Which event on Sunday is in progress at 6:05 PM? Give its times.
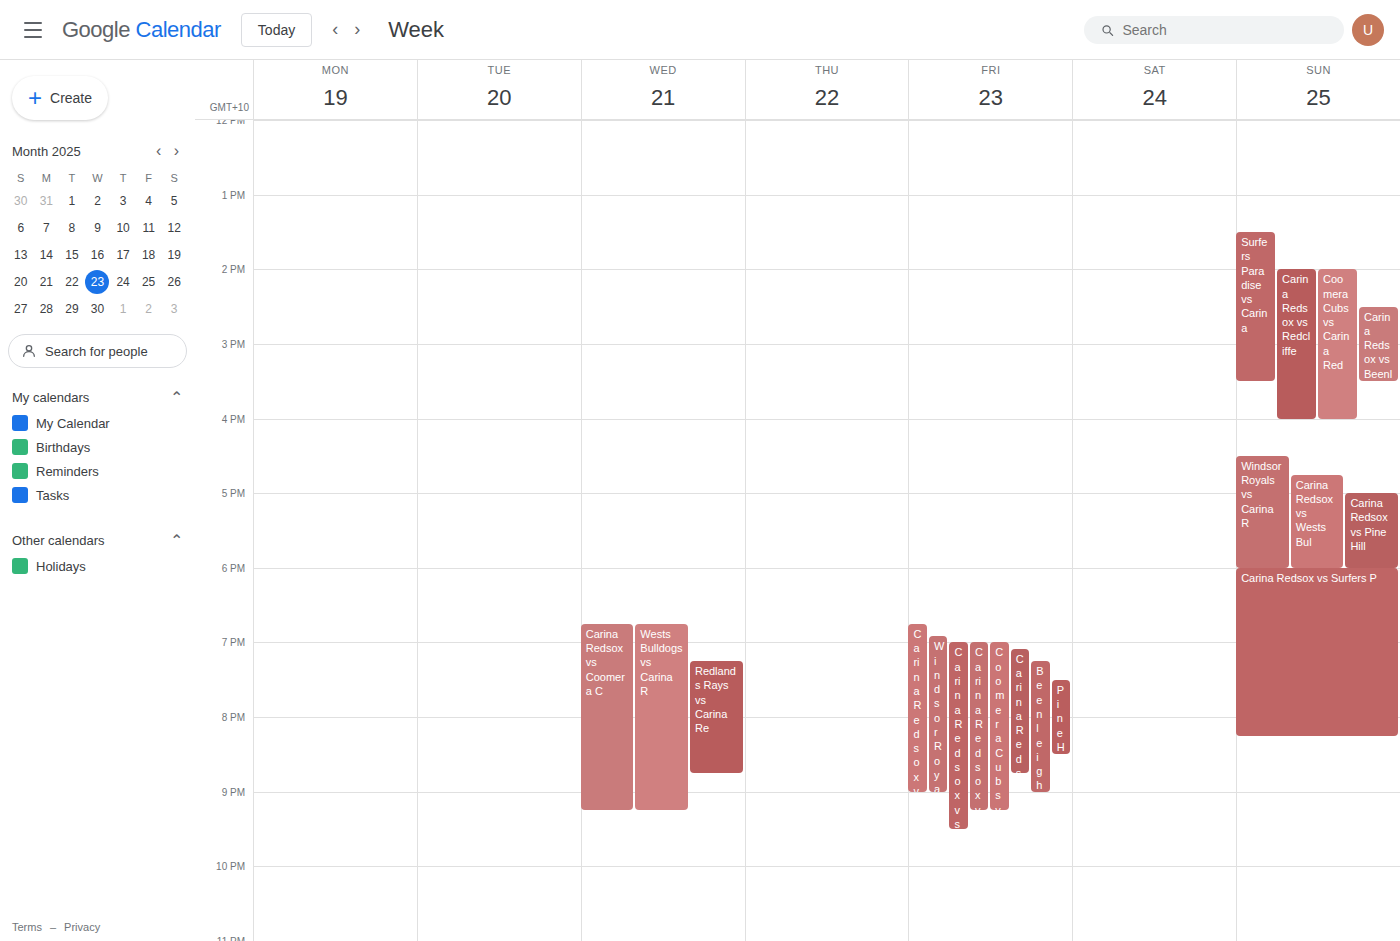
"Carina Redsox vs Surfers P", 6:00 PM to 8:15 PM